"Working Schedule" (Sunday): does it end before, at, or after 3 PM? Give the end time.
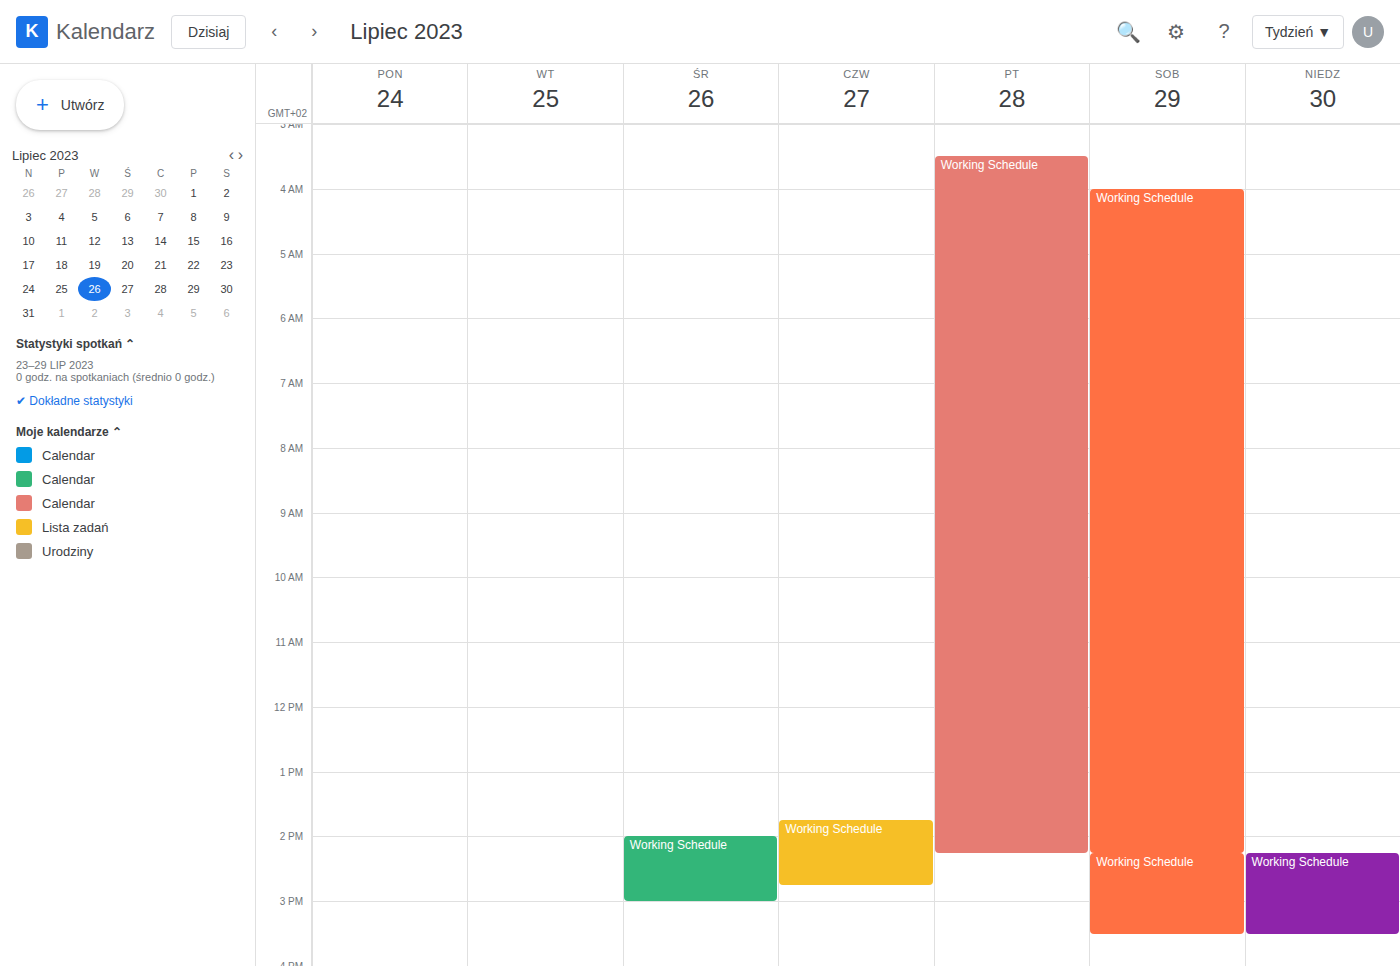
3:30 PM -- after 3 PM, 30 minutes below the 3 PM line.